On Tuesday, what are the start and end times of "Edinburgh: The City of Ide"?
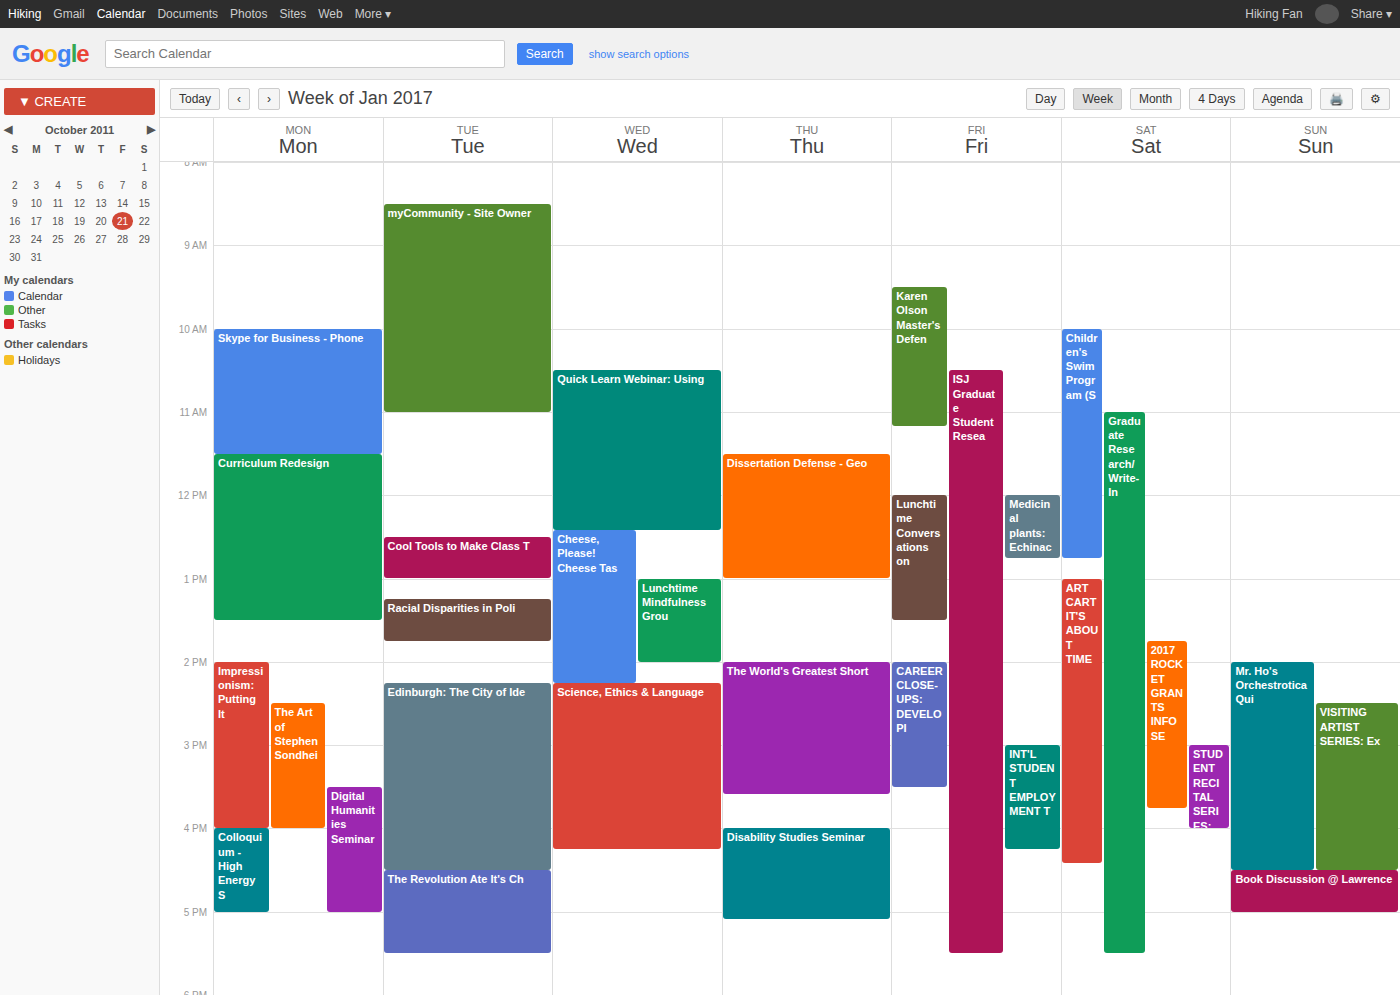
2:15 PM to 4:30 PM